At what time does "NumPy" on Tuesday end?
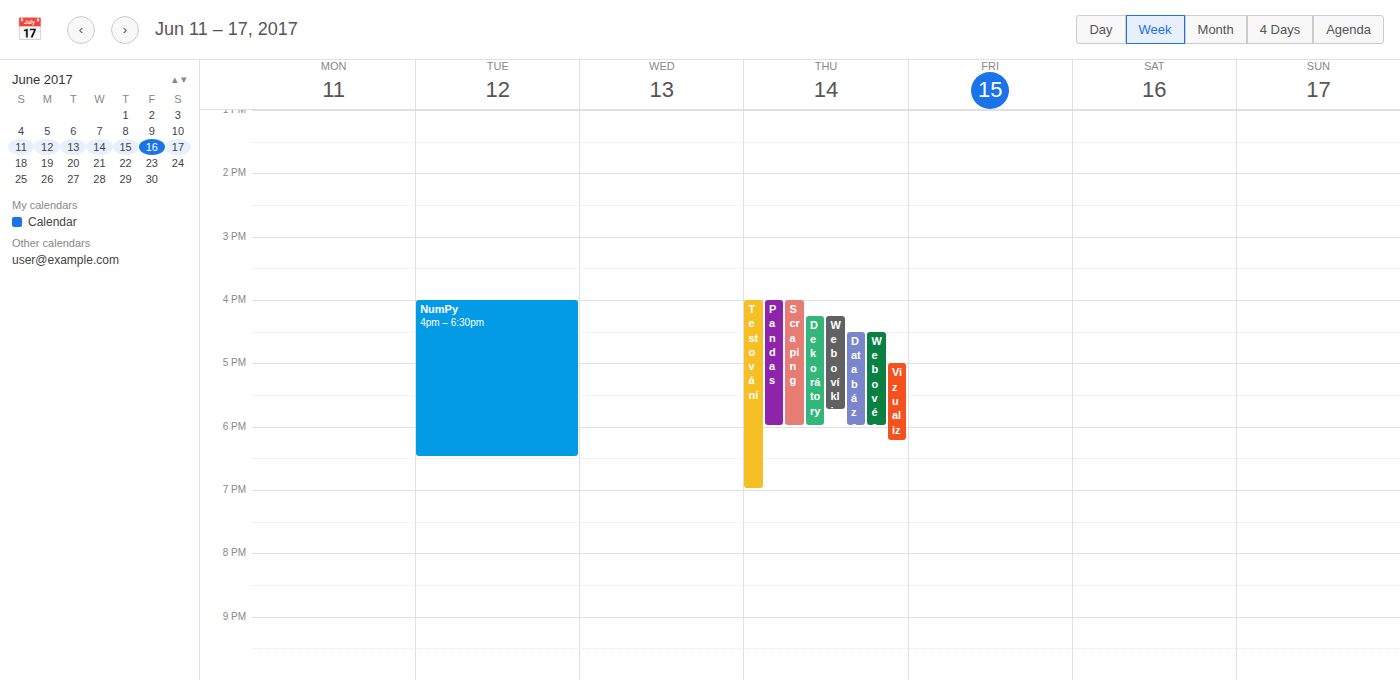
6:30 PM